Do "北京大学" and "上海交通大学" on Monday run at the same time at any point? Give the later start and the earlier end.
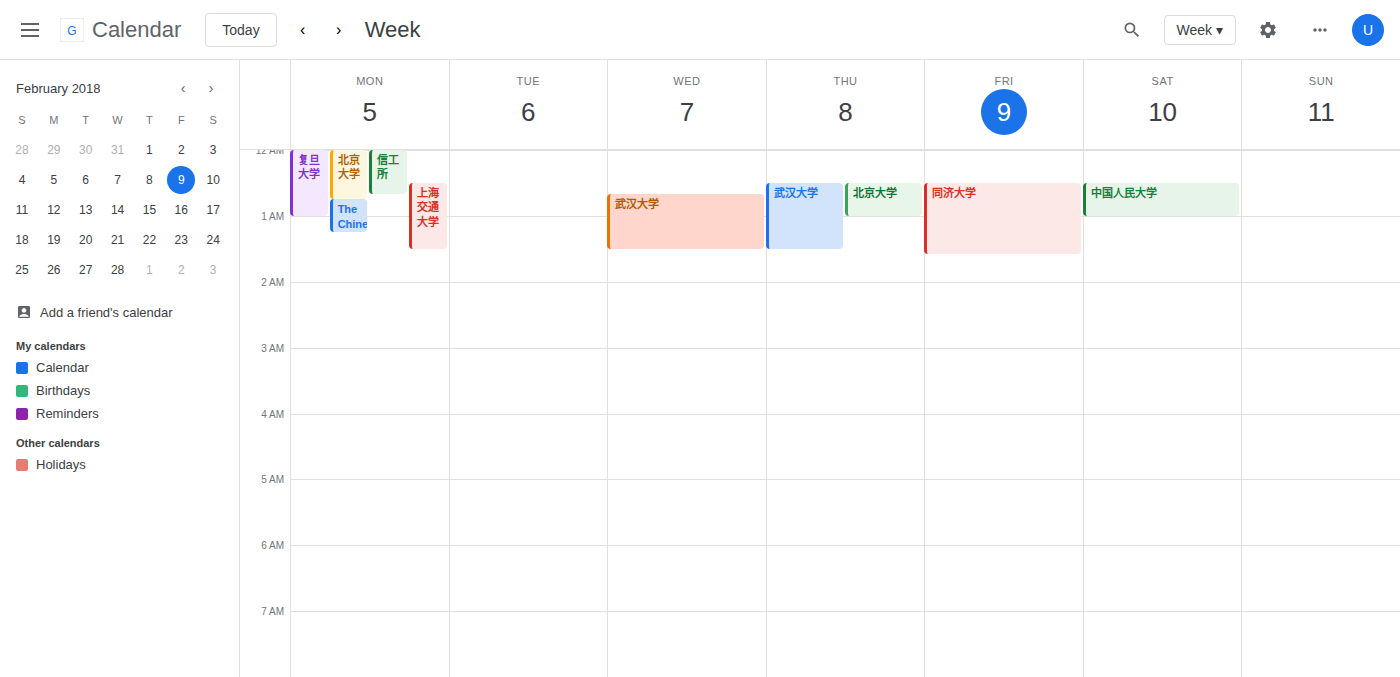
"上海交通大学" starts at 12:30 AM, before "北京大学" ends at 12:45 AM -- they overlap.